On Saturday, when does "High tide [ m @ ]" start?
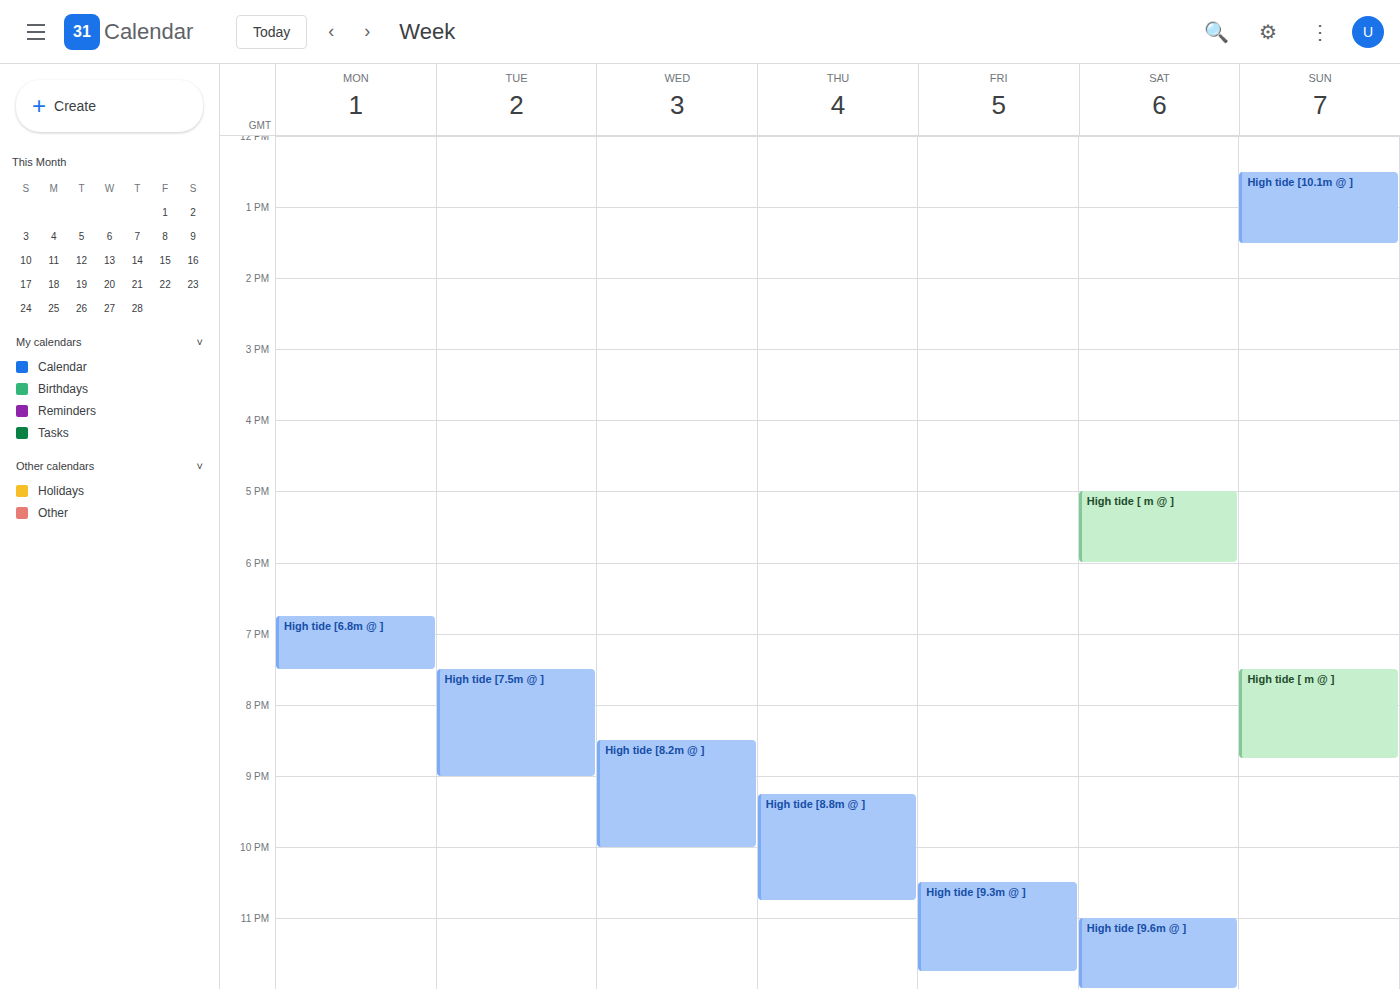
5:00 PM